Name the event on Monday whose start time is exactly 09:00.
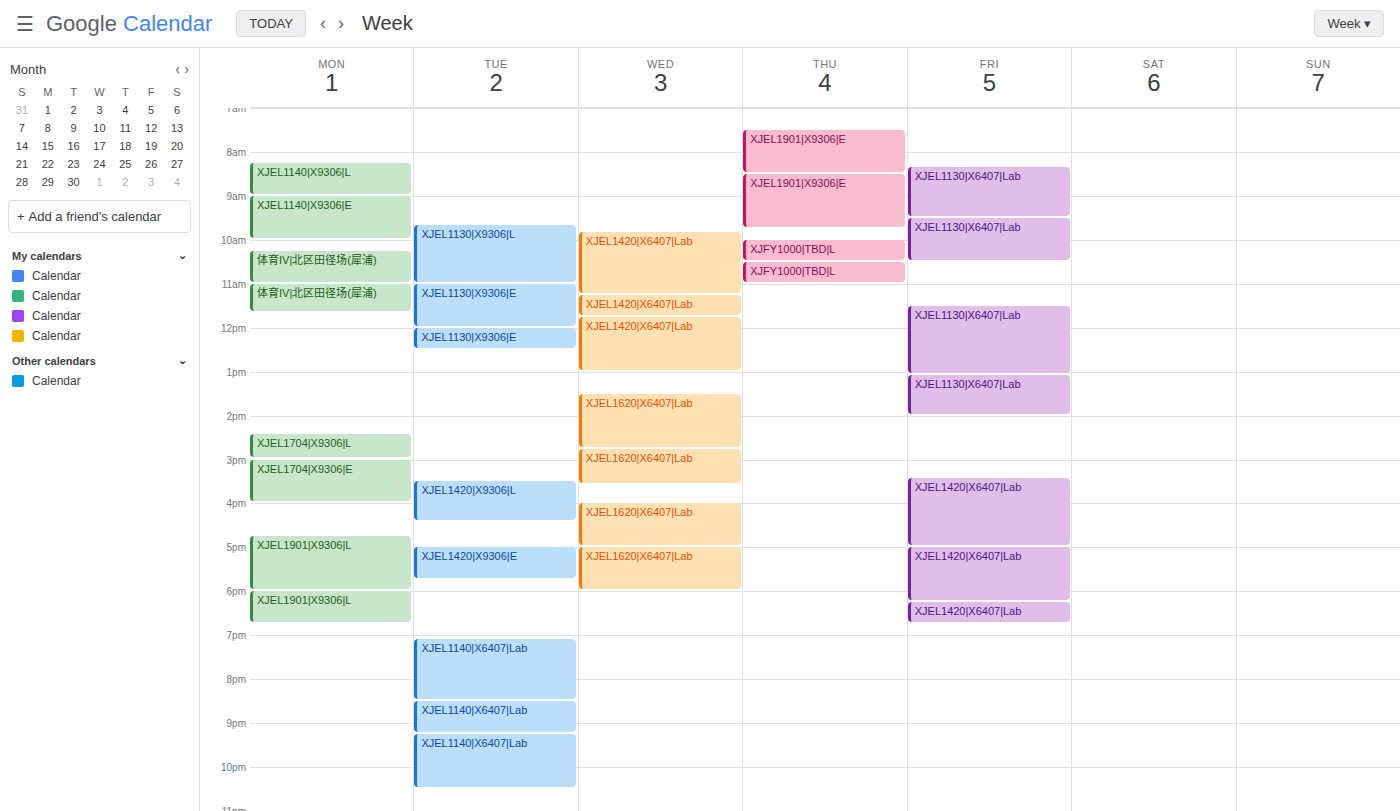
"XJEL1140|X9306|E"